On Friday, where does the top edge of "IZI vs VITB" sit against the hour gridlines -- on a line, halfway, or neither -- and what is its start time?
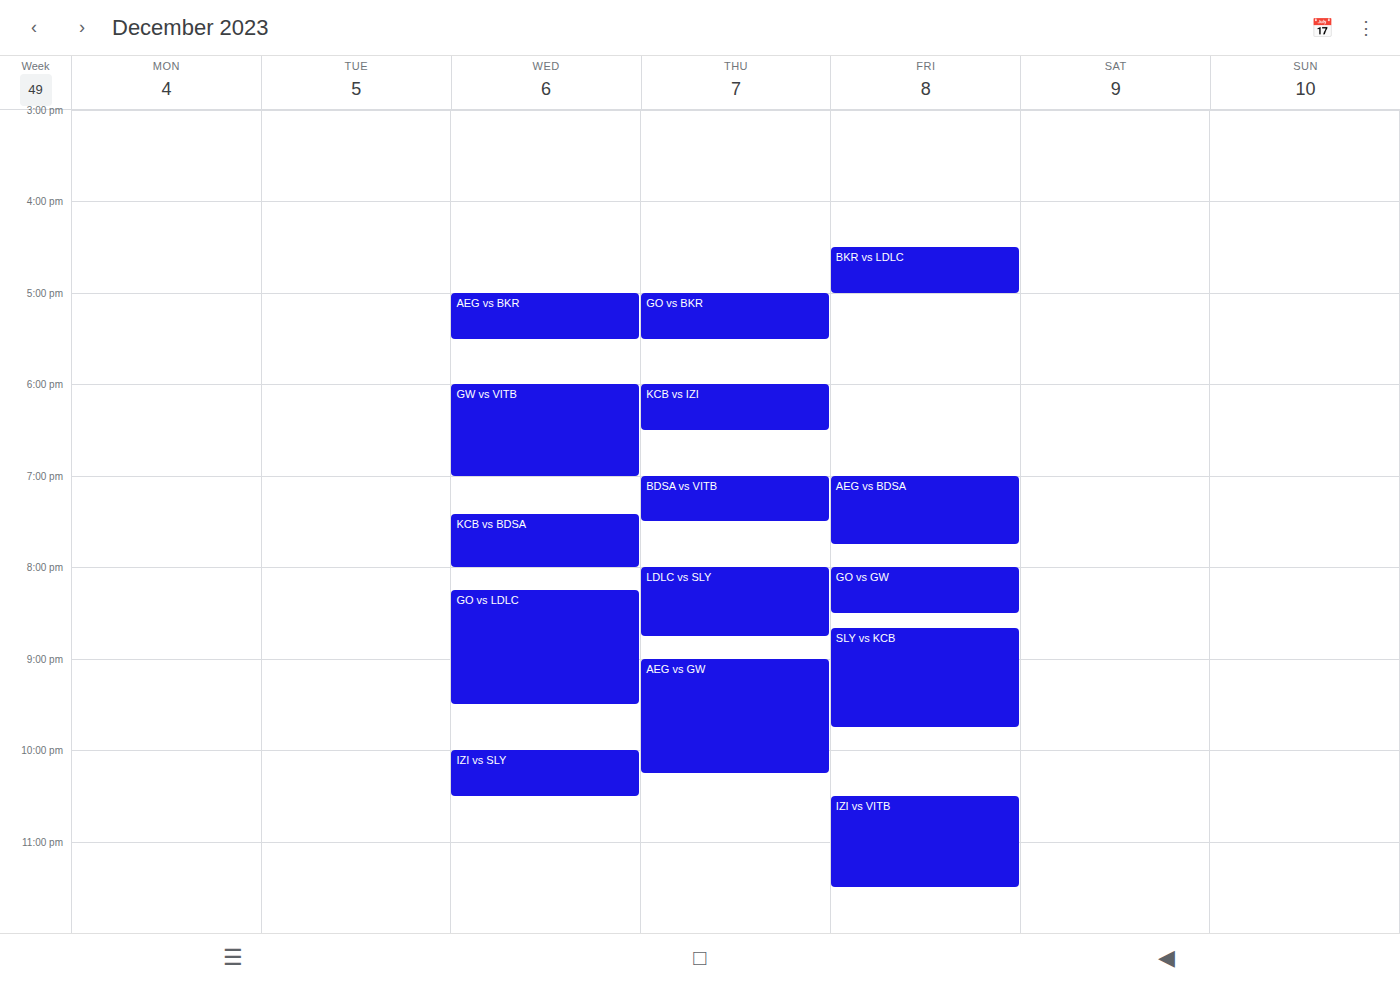
10:30 PM -- halfway between the 10 PM and 11 PM lines.